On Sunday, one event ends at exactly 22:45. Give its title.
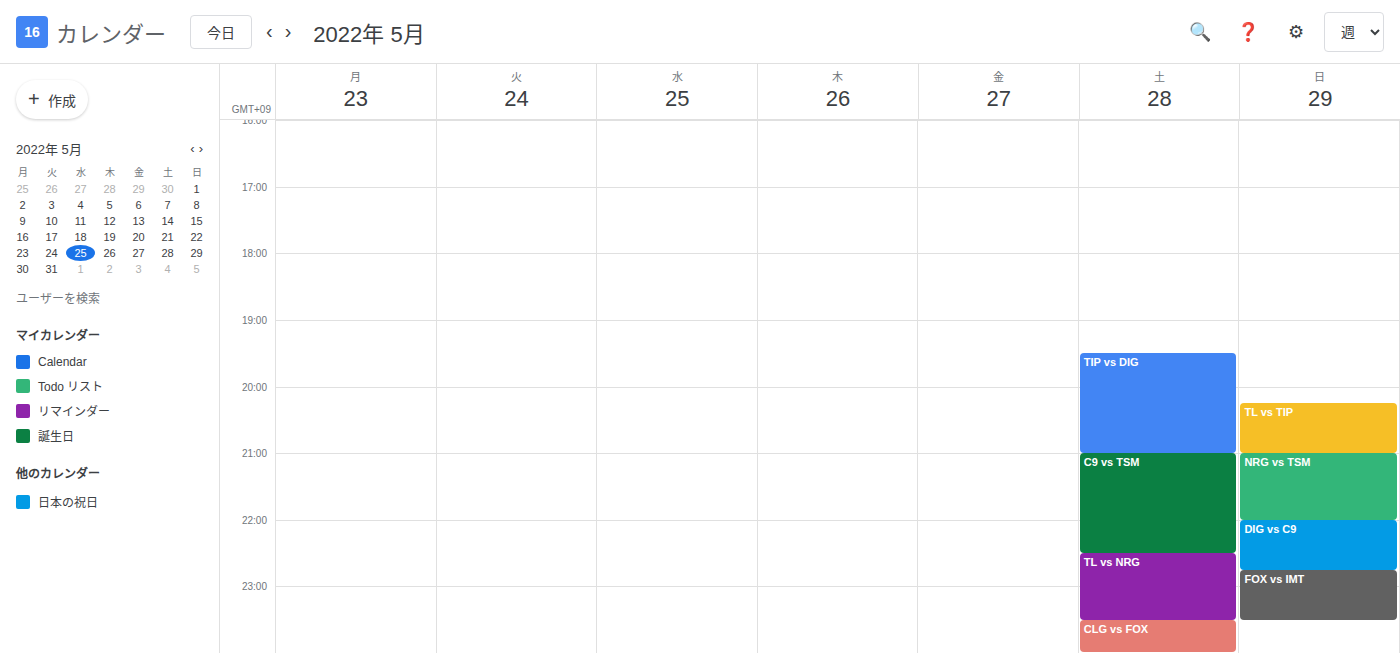
"DIG vs C9"